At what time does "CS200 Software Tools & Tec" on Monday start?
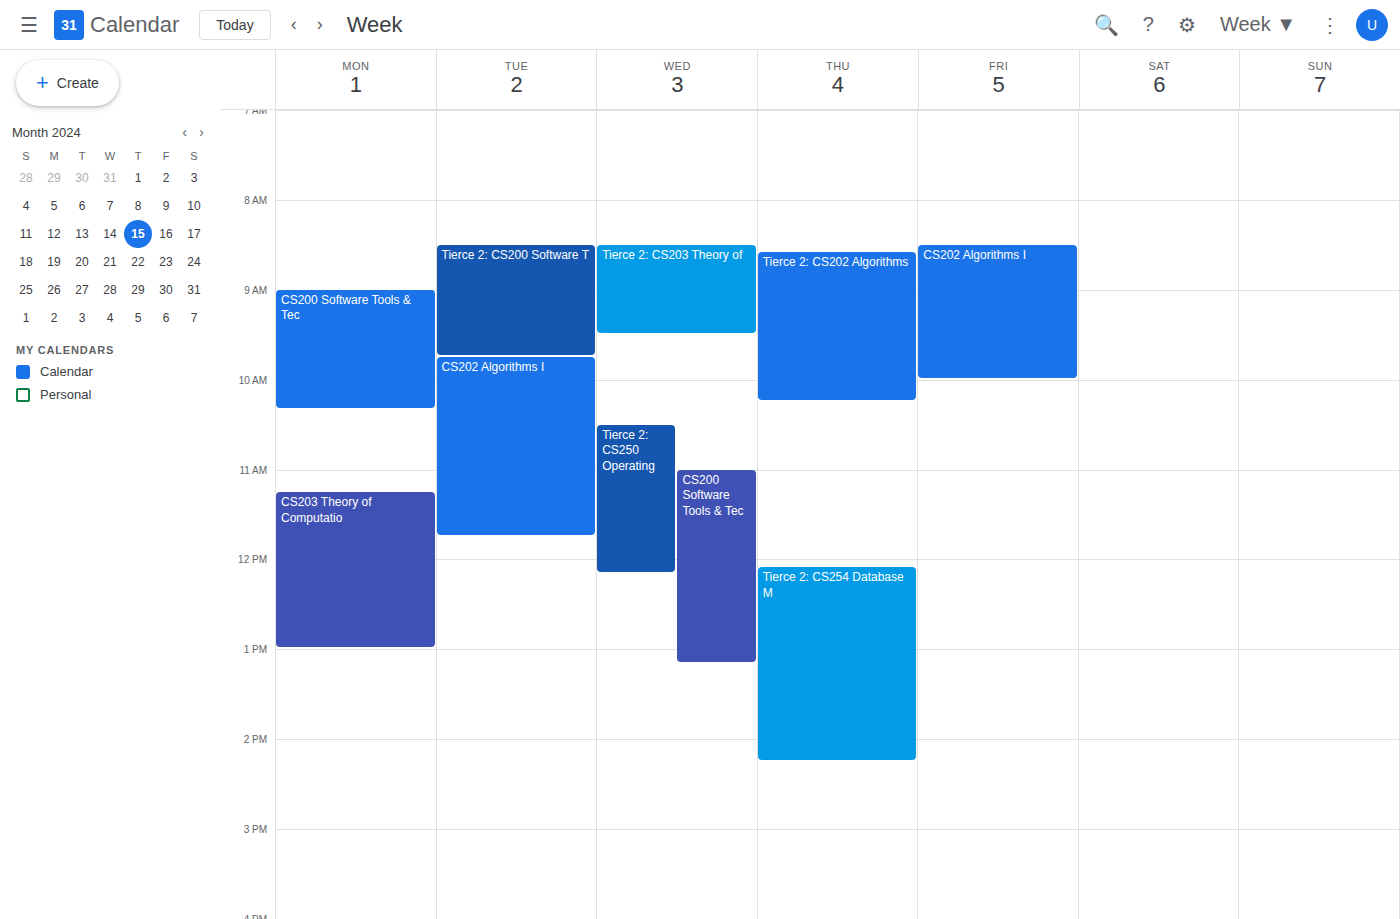
9:00 AM